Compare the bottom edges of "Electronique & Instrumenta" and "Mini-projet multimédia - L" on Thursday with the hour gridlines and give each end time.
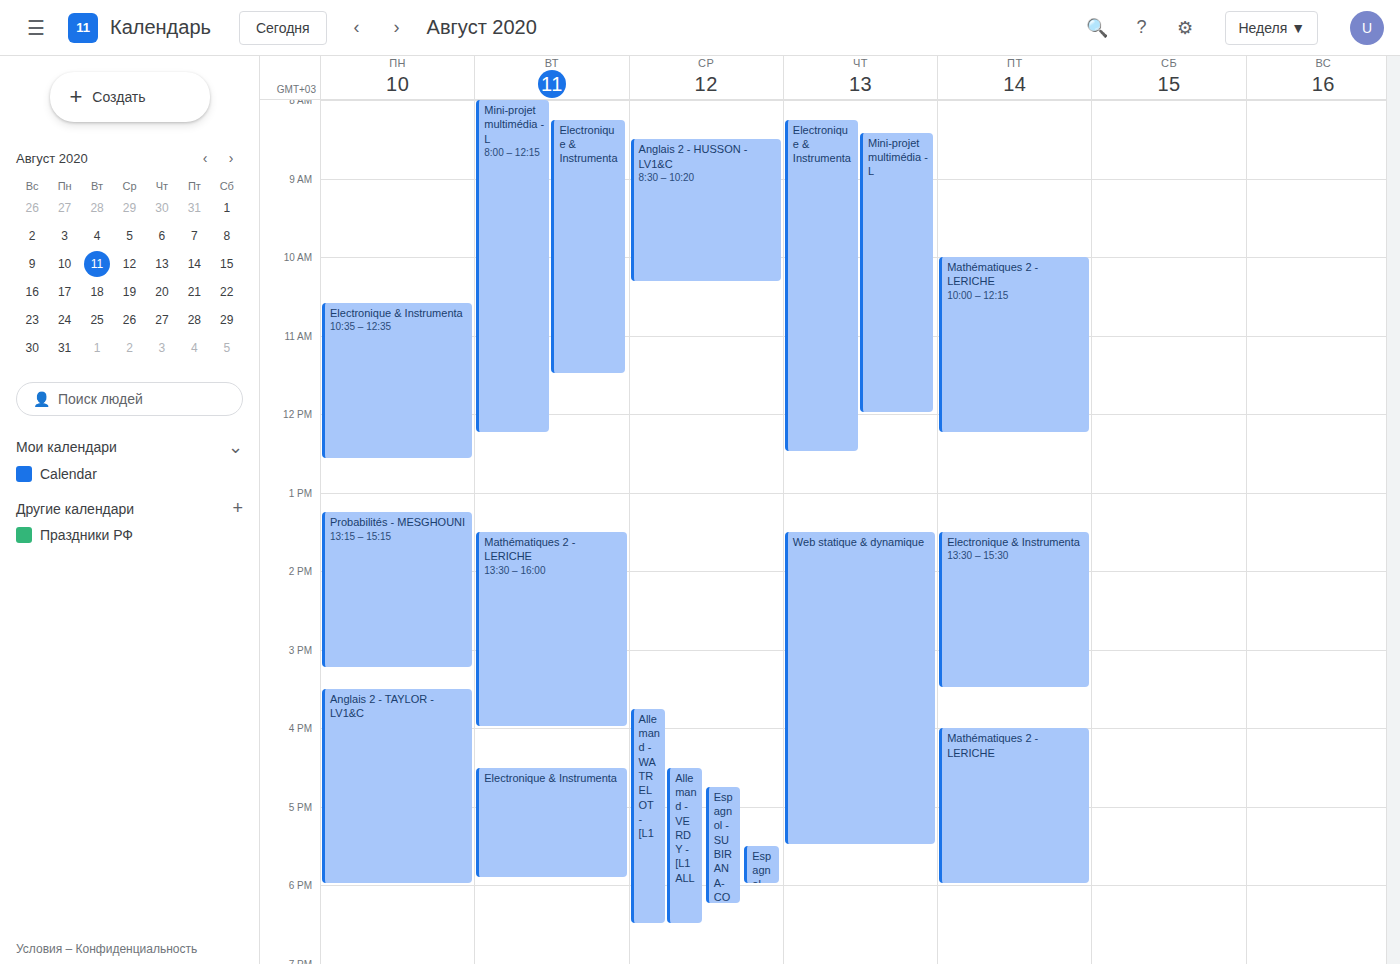
"Electronique & Instrumenta": 12:30 PM, halfway between the 12 PM and 1 PM lines. "Mini-projet multimédia - L": 12:00 PM, exactly on the 12 PM line.